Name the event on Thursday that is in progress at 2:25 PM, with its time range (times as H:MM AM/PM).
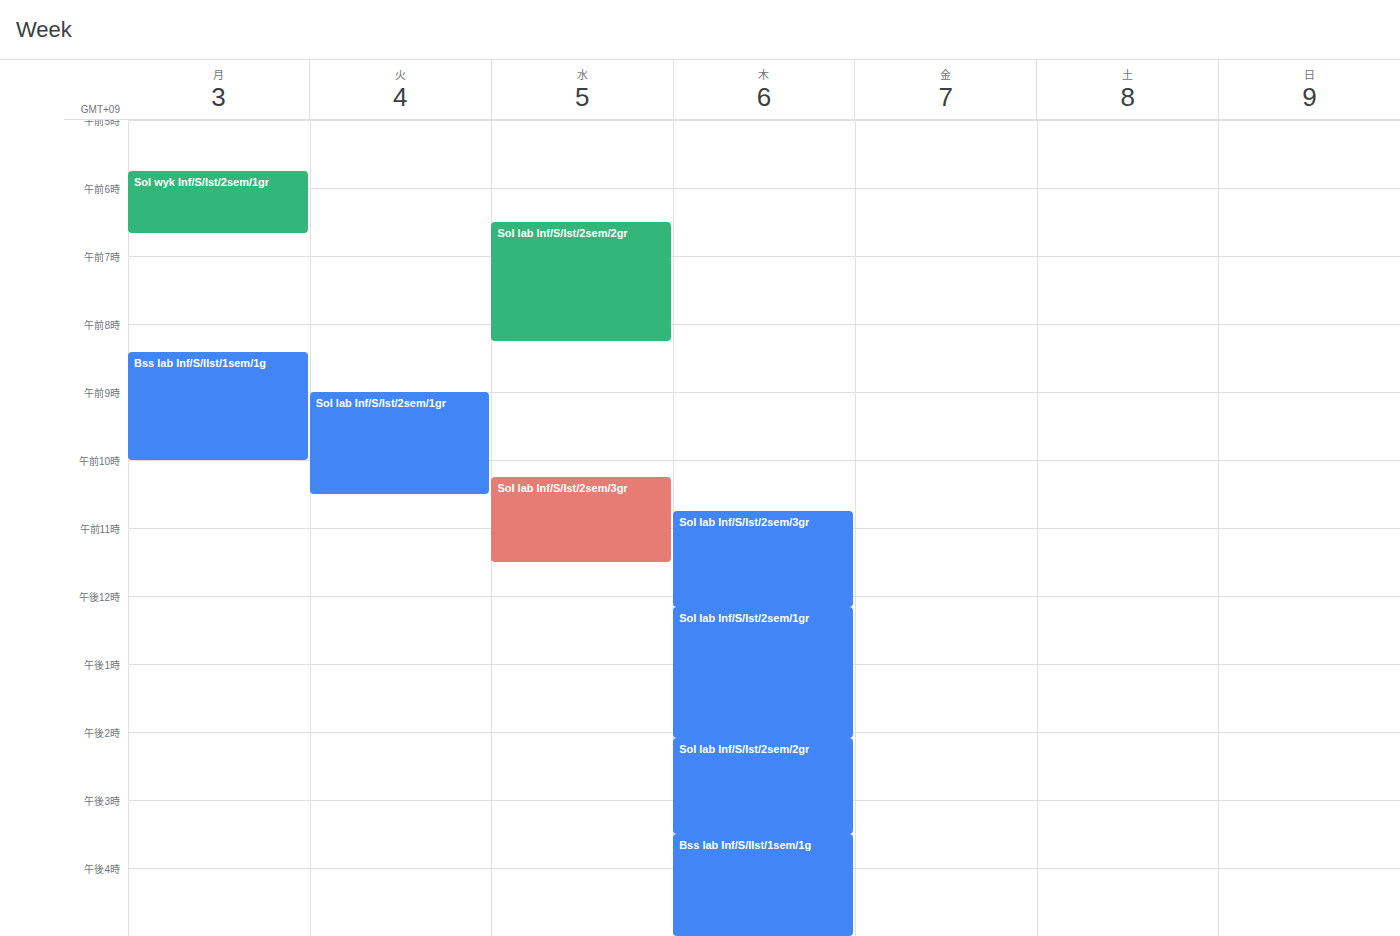
"SoI lab Inf/S/Ist/2sem/2gr", 2:05 PM to 3:30 PM